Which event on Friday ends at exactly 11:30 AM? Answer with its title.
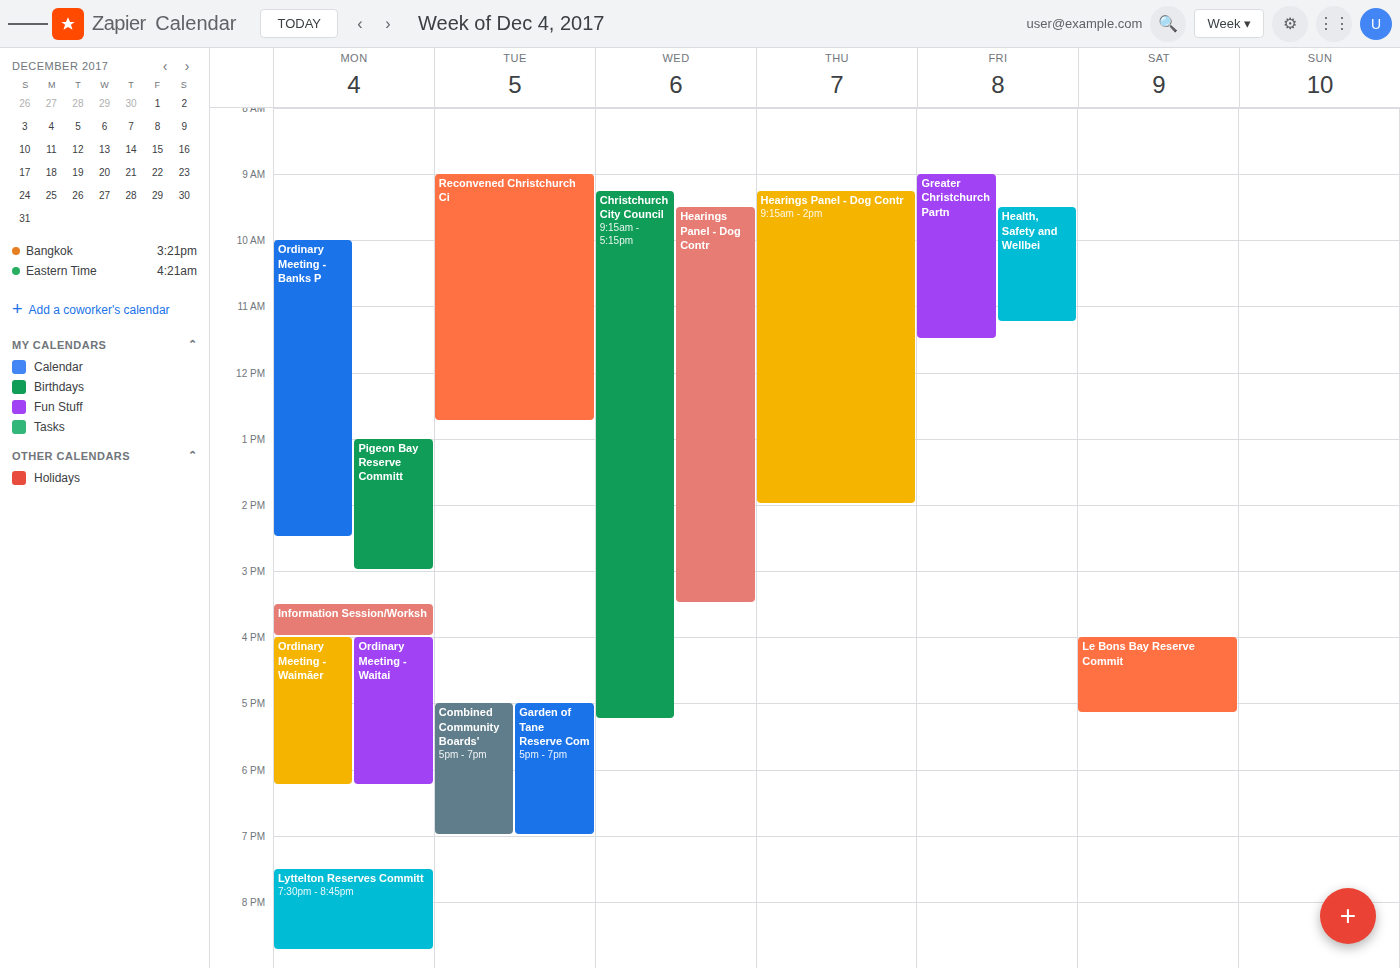
"Greater Christchurch Partn"